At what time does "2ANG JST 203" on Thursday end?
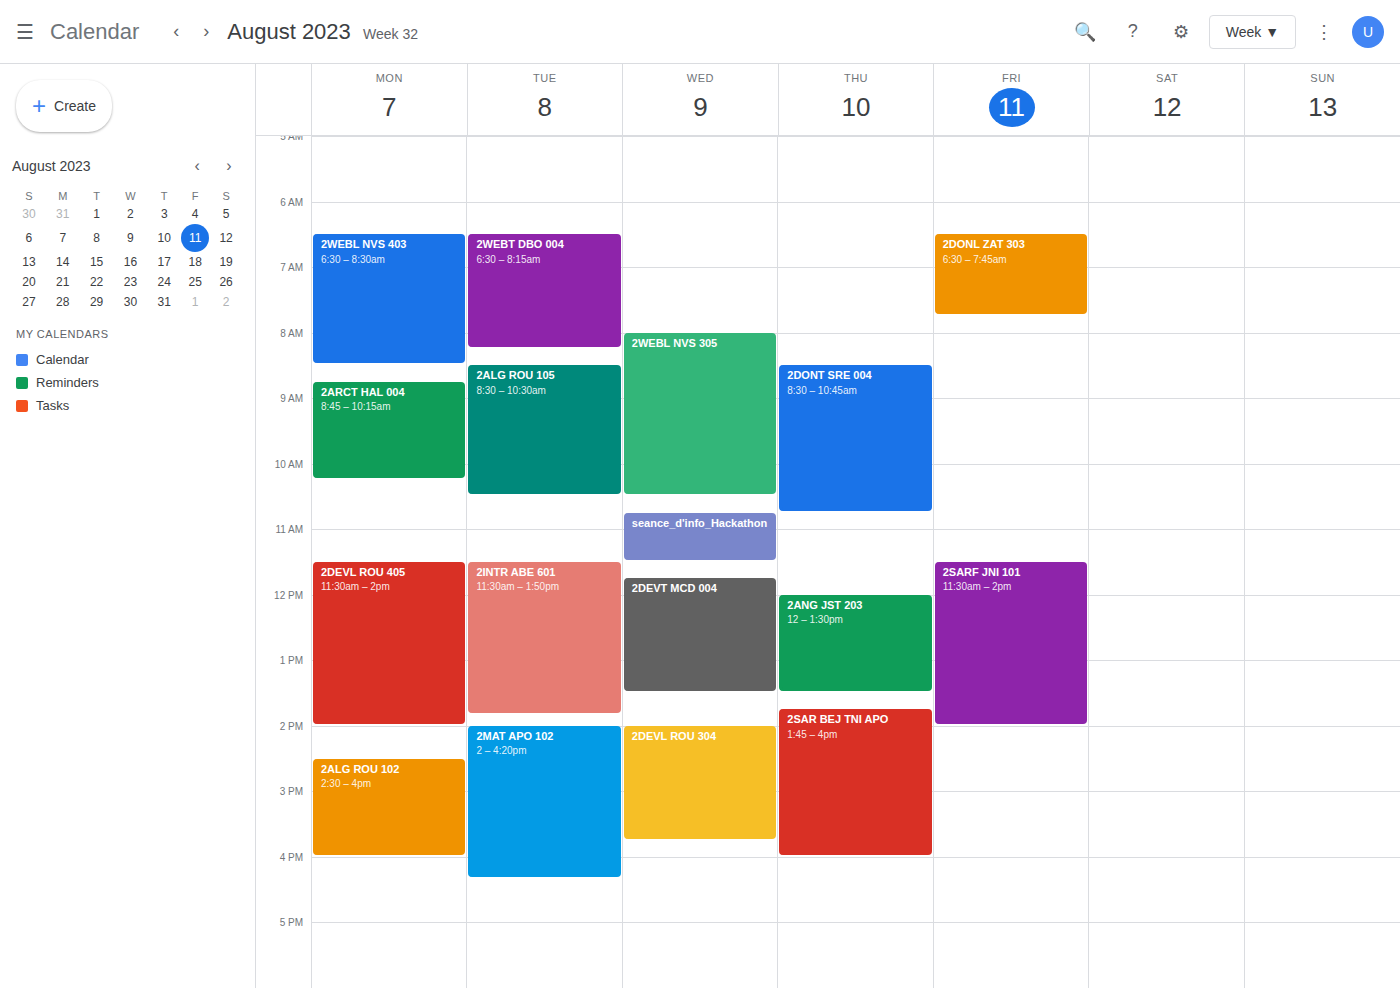
1:30 PM